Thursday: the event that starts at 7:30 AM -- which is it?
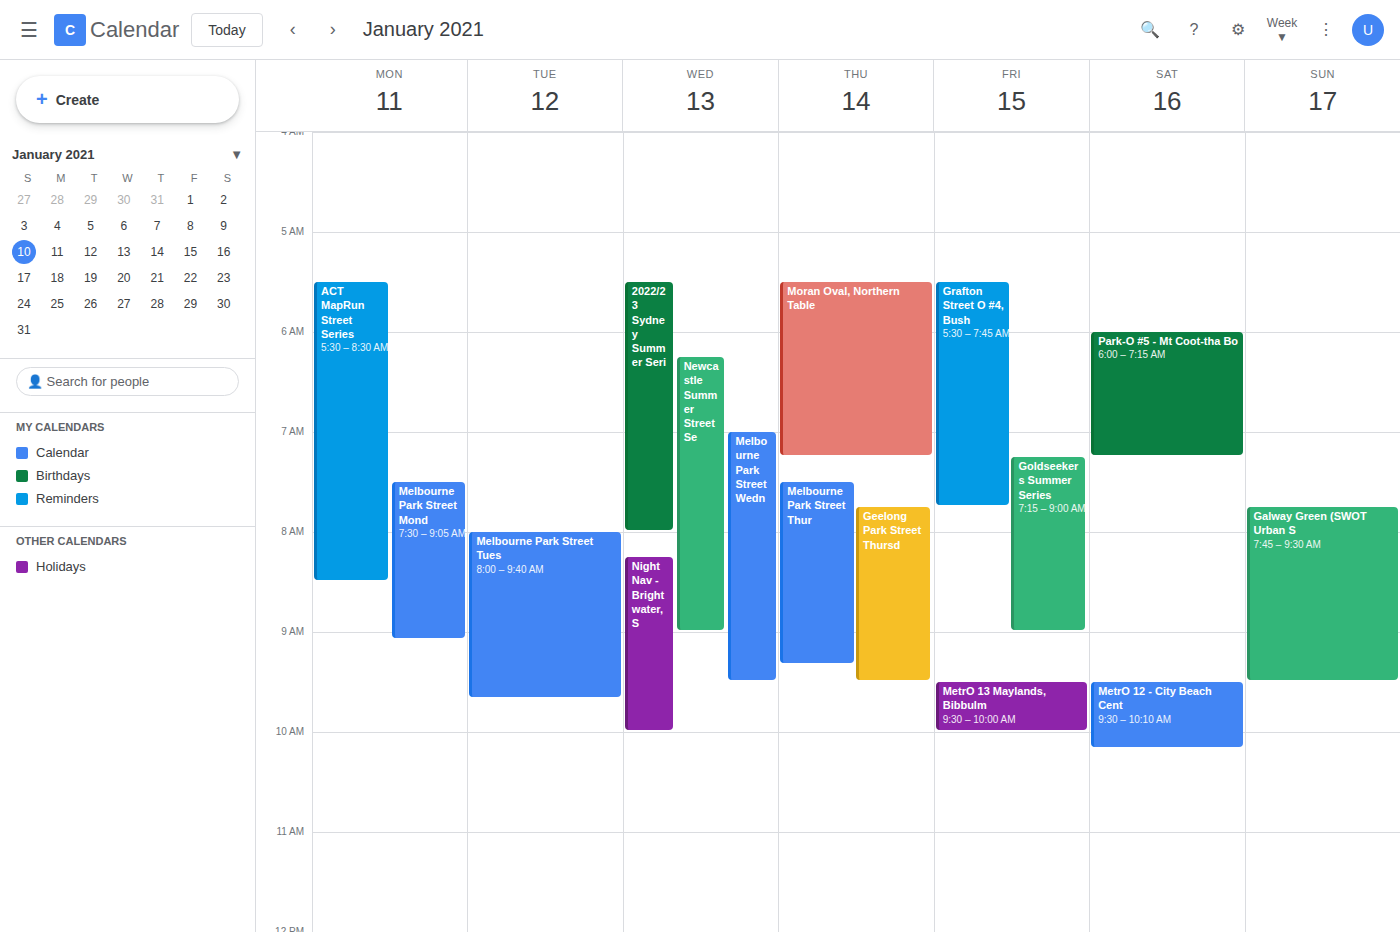
"Melbourne Park Street Thur"